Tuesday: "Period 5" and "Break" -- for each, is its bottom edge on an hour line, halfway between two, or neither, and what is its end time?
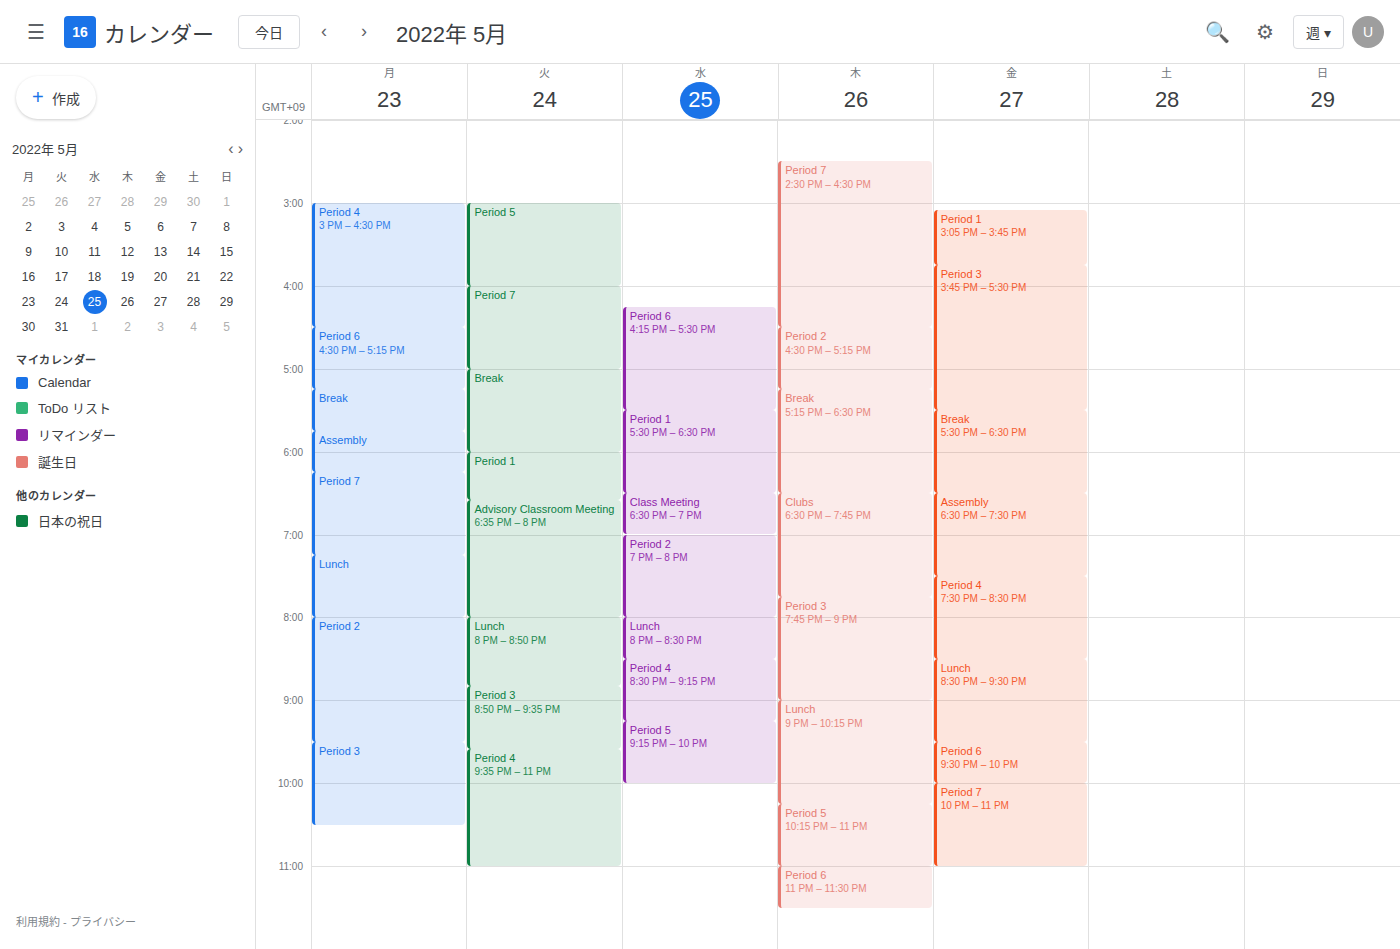
"Period 5": 4:00 PM, exactly on the 4 PM line. "Break": 6:00 PM, exactly on the 6 PM line.